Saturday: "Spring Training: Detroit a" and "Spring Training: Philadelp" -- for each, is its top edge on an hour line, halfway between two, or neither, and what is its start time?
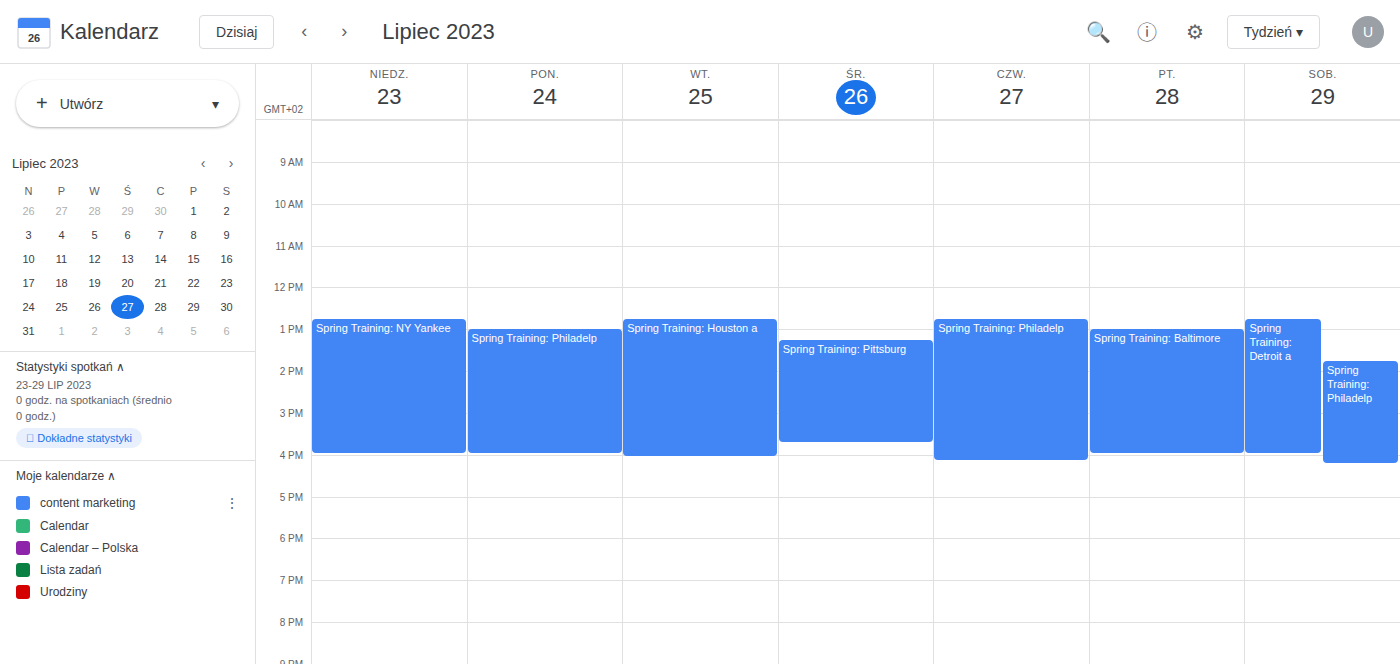
"Spring Training: Detroit a": 12:45, neither: three quarters of the way from the 12:00 line to the 13:00 line. "Spring Training: Philadelp": 13:45, neither: three quarters of the way from the 13:00 line to the 14:00 line.